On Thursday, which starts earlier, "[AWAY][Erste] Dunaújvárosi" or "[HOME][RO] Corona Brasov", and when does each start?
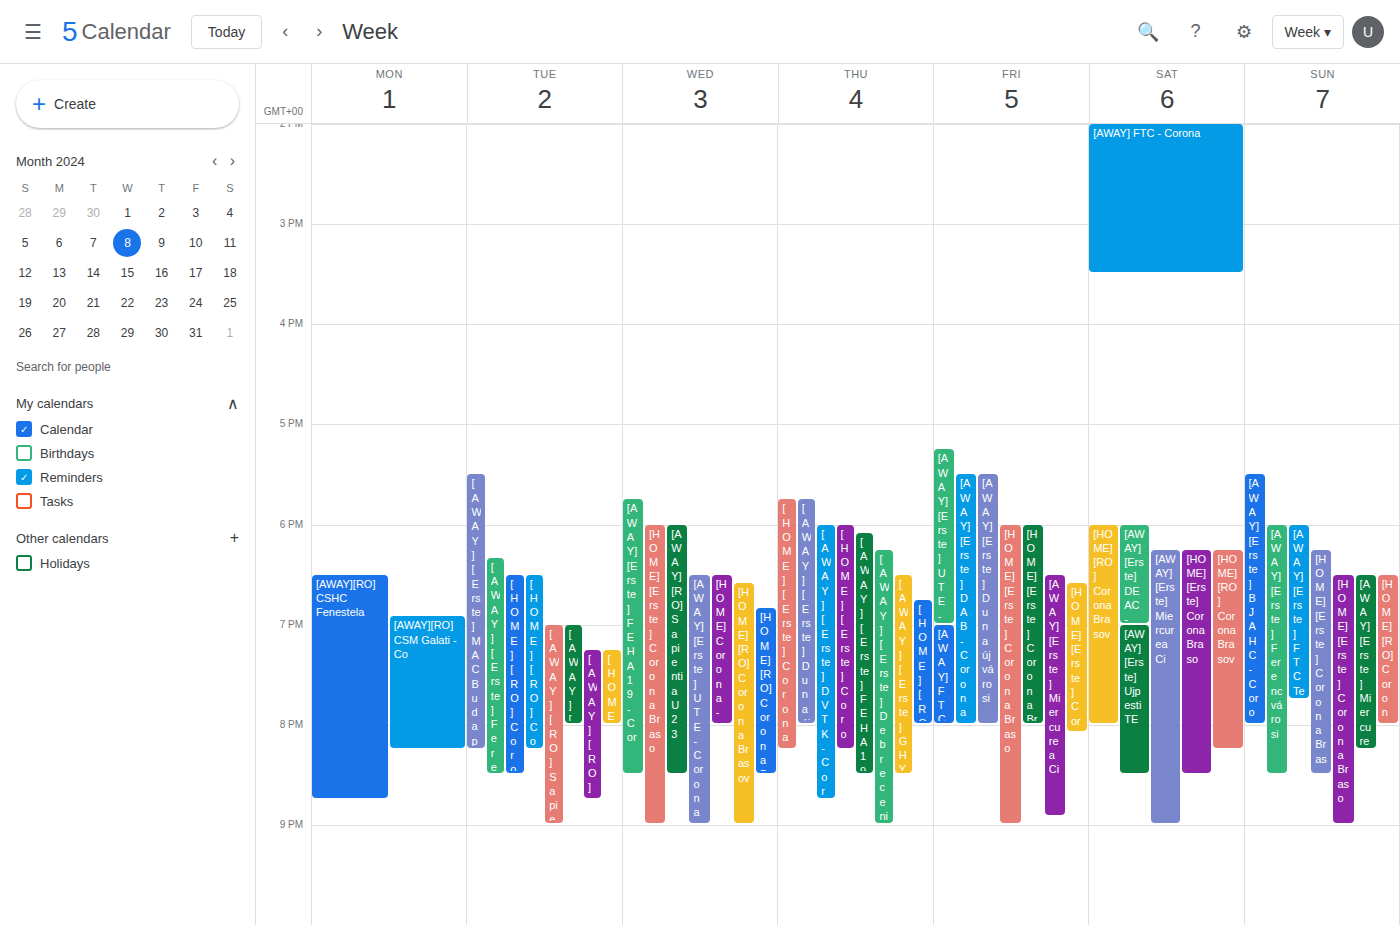
"[AWAY][Erste] Dunaújvárosi" 5:45 PM; "[HOME][RO] Corona Brasov" 6:45 PM.